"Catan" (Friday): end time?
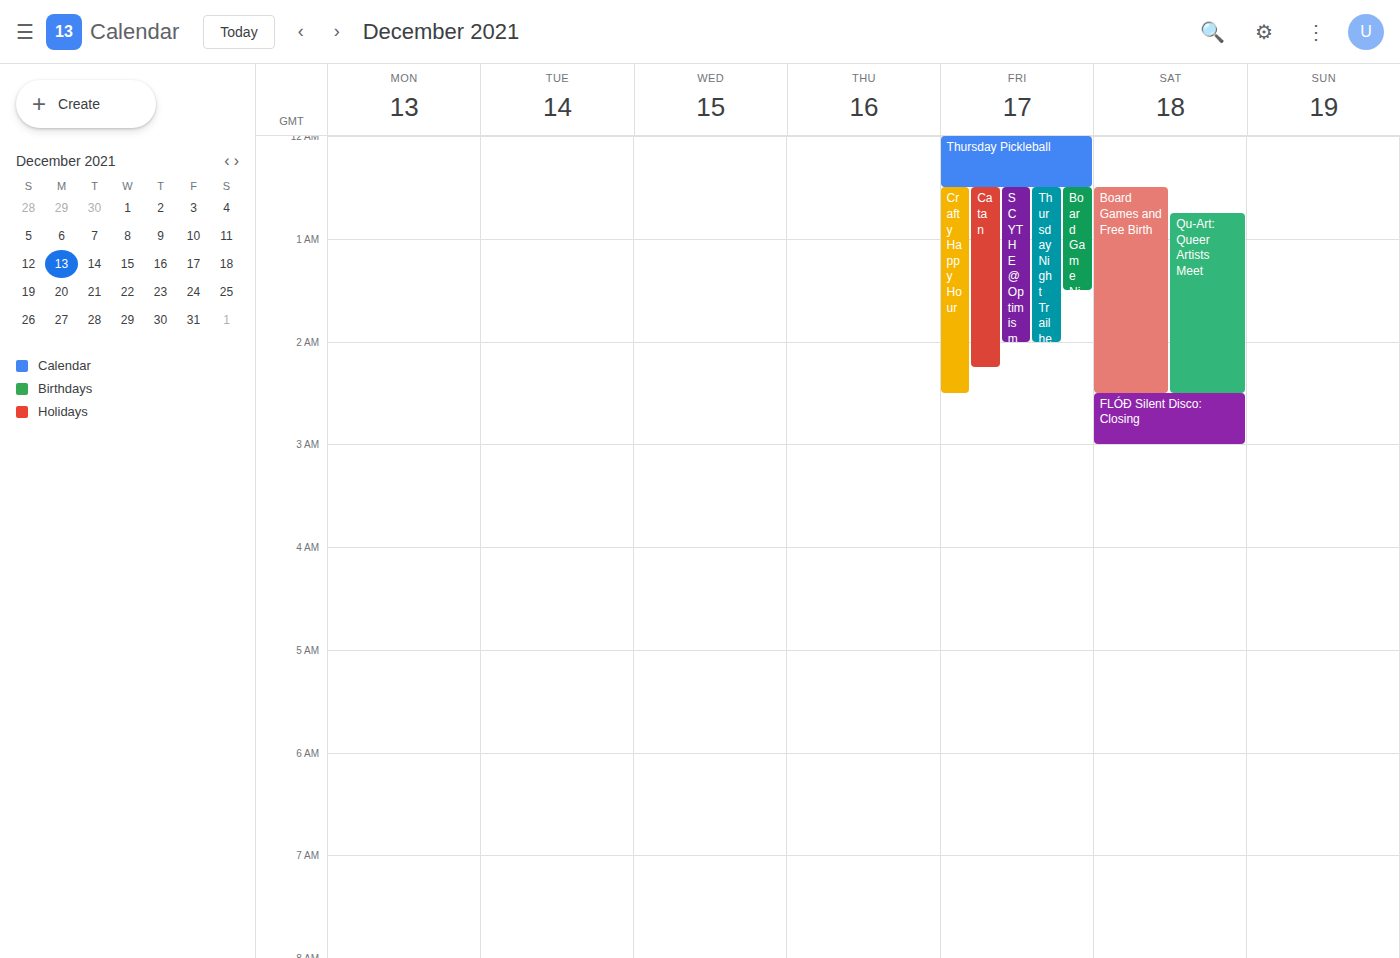
2:15 AM